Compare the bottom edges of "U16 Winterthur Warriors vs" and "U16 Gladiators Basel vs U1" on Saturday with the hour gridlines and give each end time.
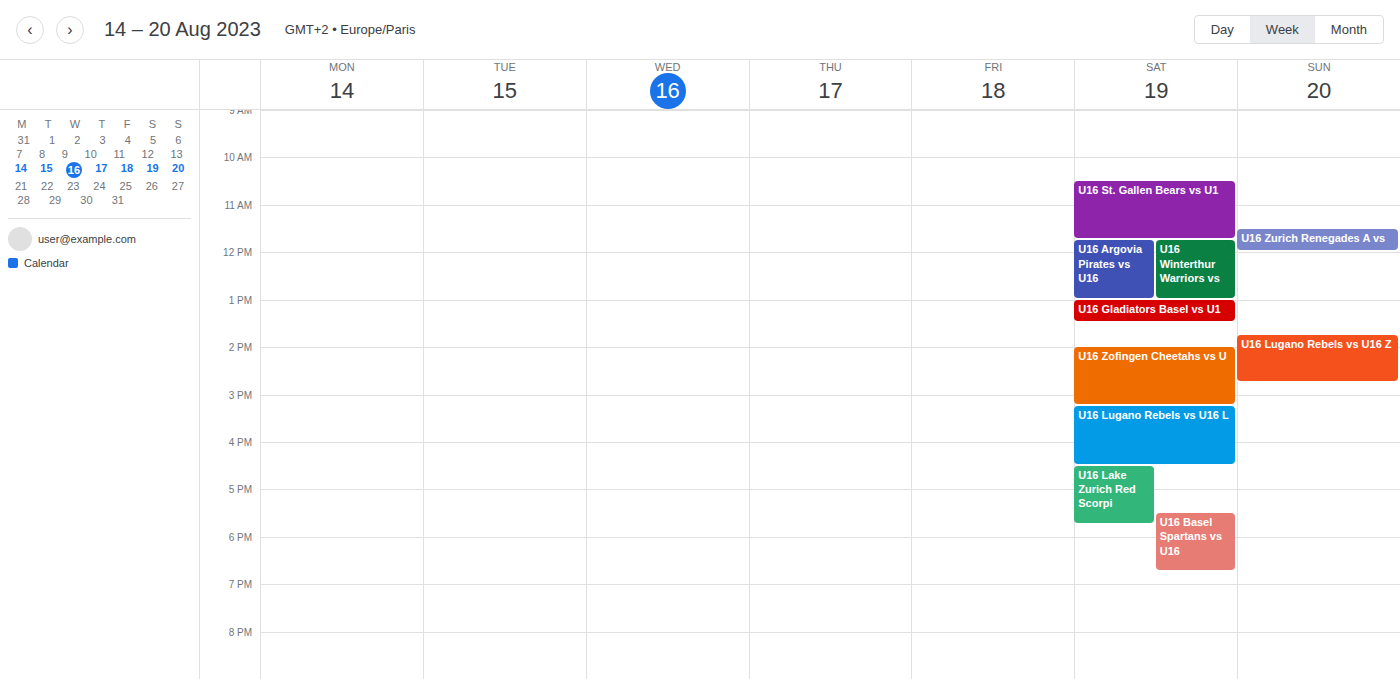
"U16 Winterthur Warriors vs": 1:00 PM, exactly on the 1 PM line. "U16 Gladiators Basel vs U1": 1:30 PM, halfway between the 1 PM and 2 PM lines.